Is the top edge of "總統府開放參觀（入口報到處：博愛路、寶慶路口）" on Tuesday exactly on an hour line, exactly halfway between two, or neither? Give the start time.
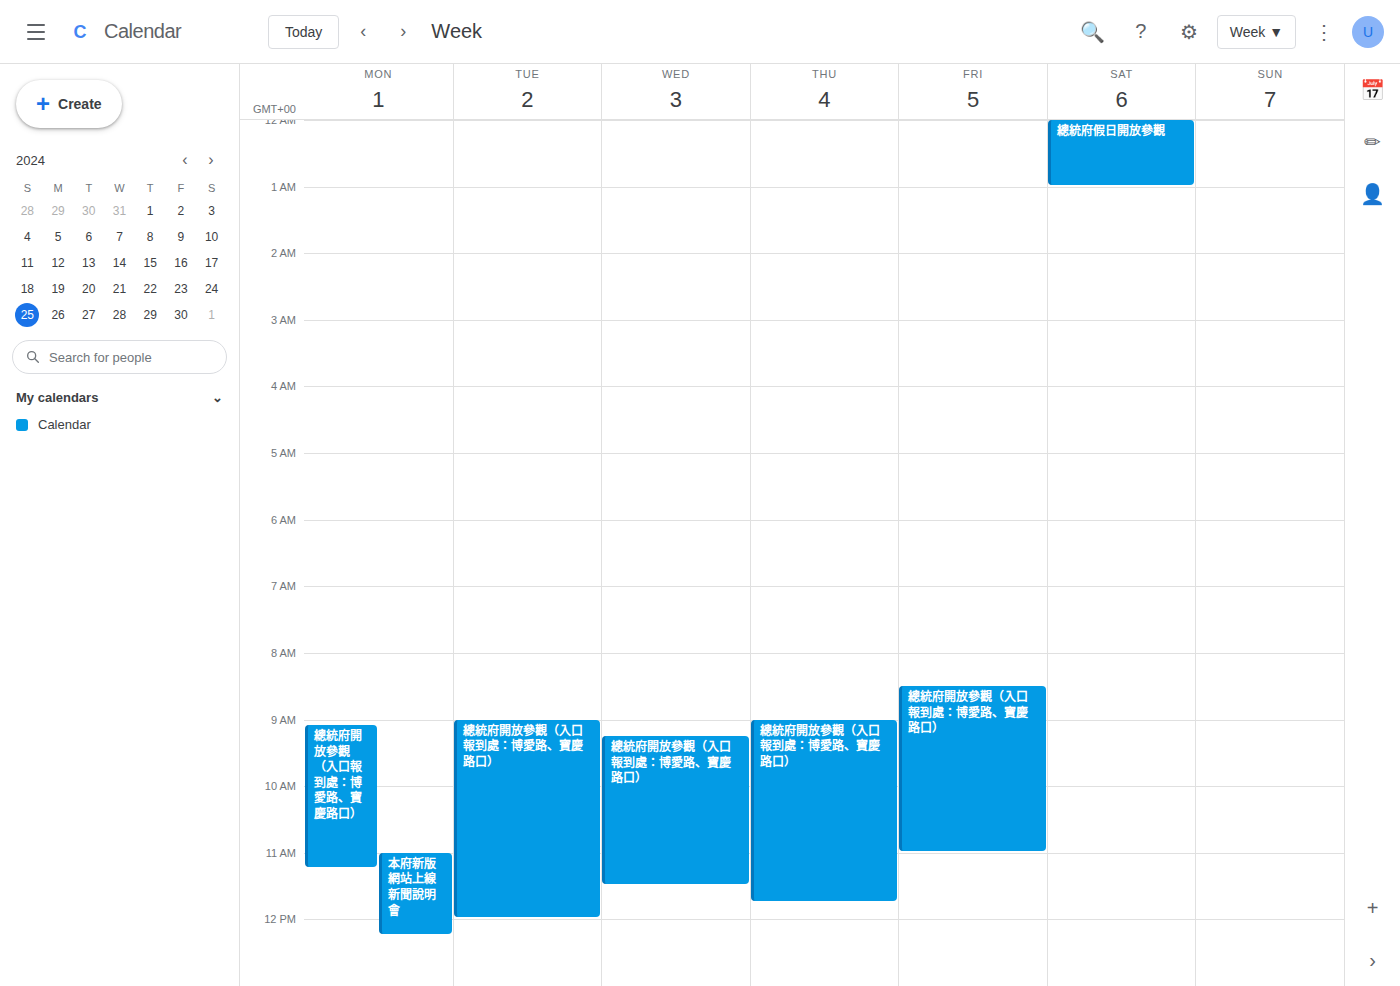
9:00 AM -- exactly on the 9 AM line.